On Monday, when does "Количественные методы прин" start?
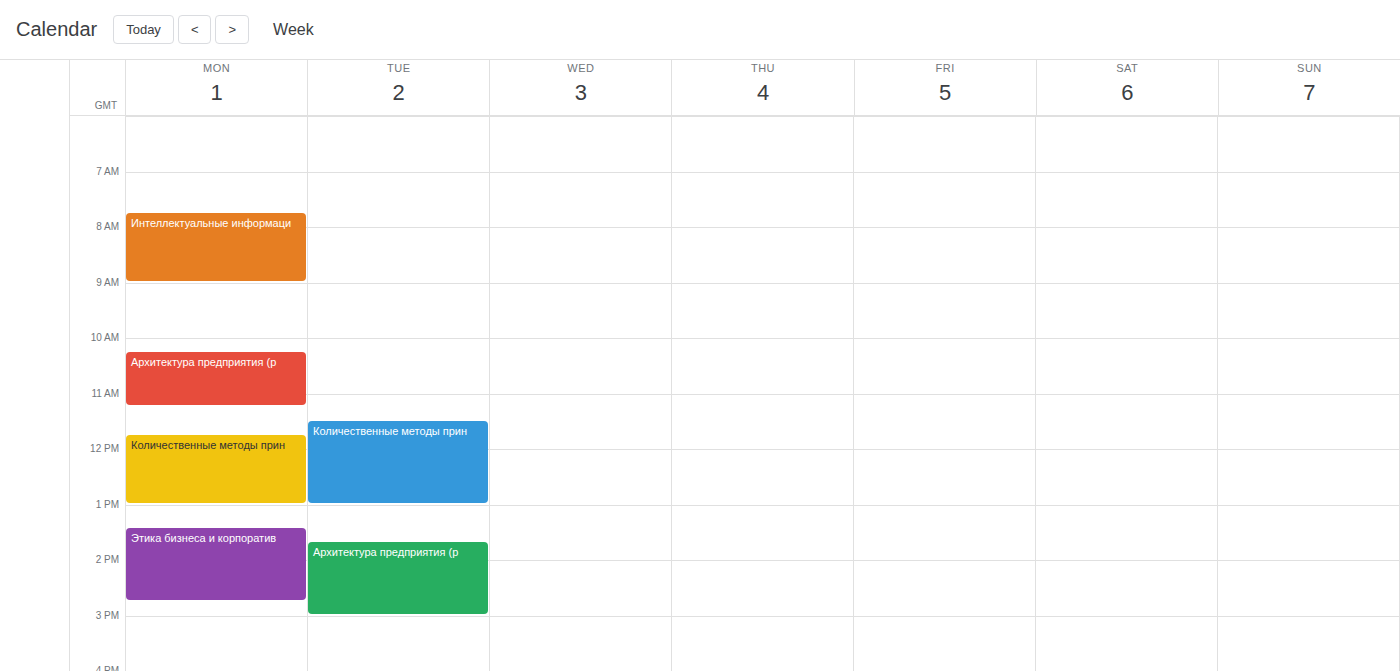
11:45 AM